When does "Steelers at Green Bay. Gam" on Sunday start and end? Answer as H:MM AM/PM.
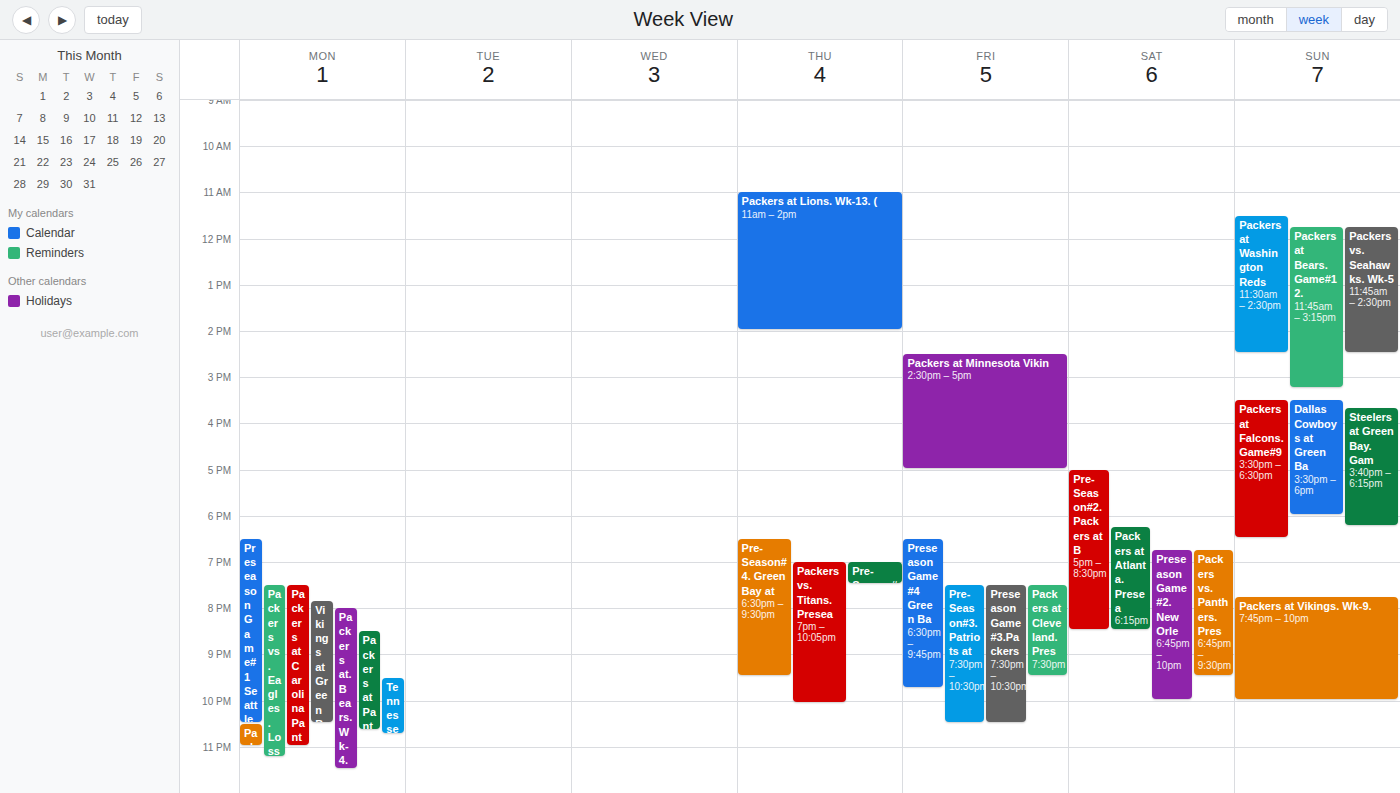
3:40 PM to 6:15 PM